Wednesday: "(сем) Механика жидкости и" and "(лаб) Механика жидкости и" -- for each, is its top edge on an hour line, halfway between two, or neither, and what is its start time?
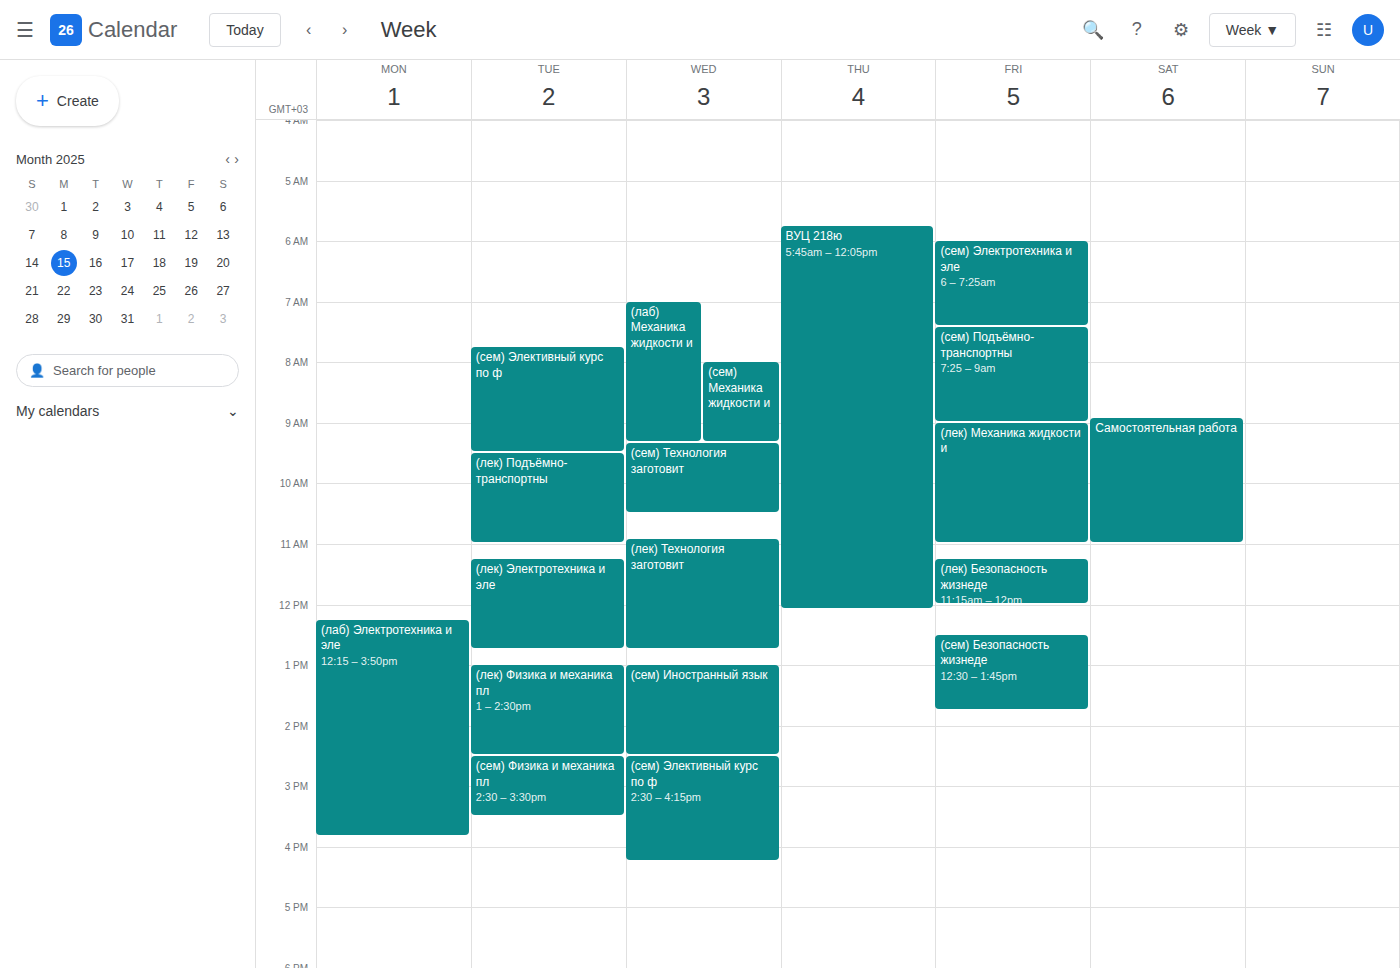
"(сем) Механика жидкости и": 8:00 AM, exactly on the 8 AM line. "(лаб) Механика жидкости и": 7:00 AM, exactly on the 7 AM line.